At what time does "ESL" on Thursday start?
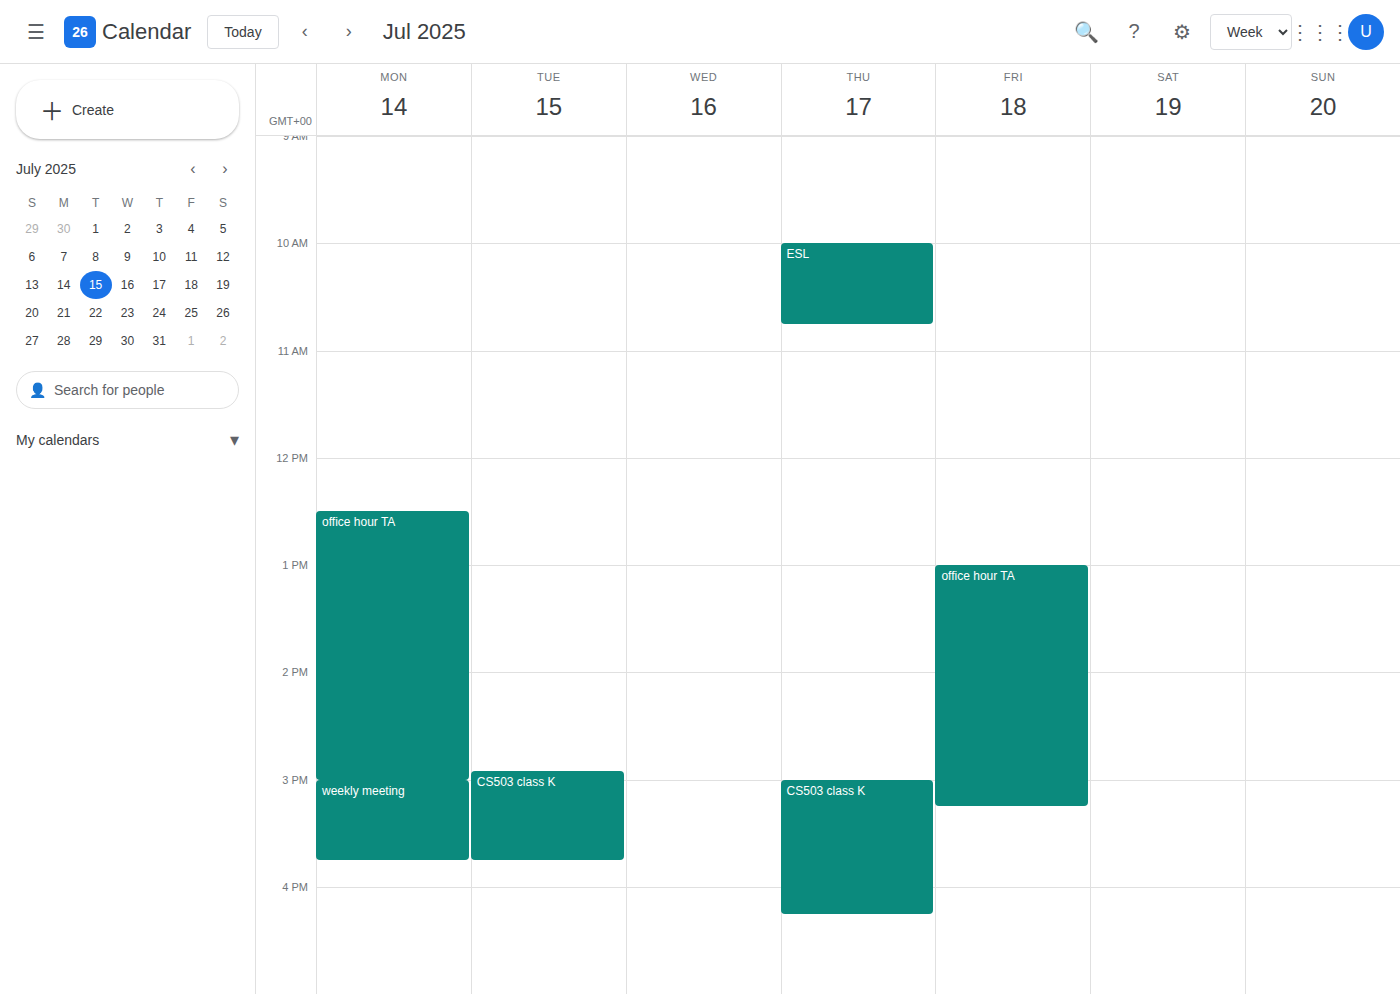
10:00 AM